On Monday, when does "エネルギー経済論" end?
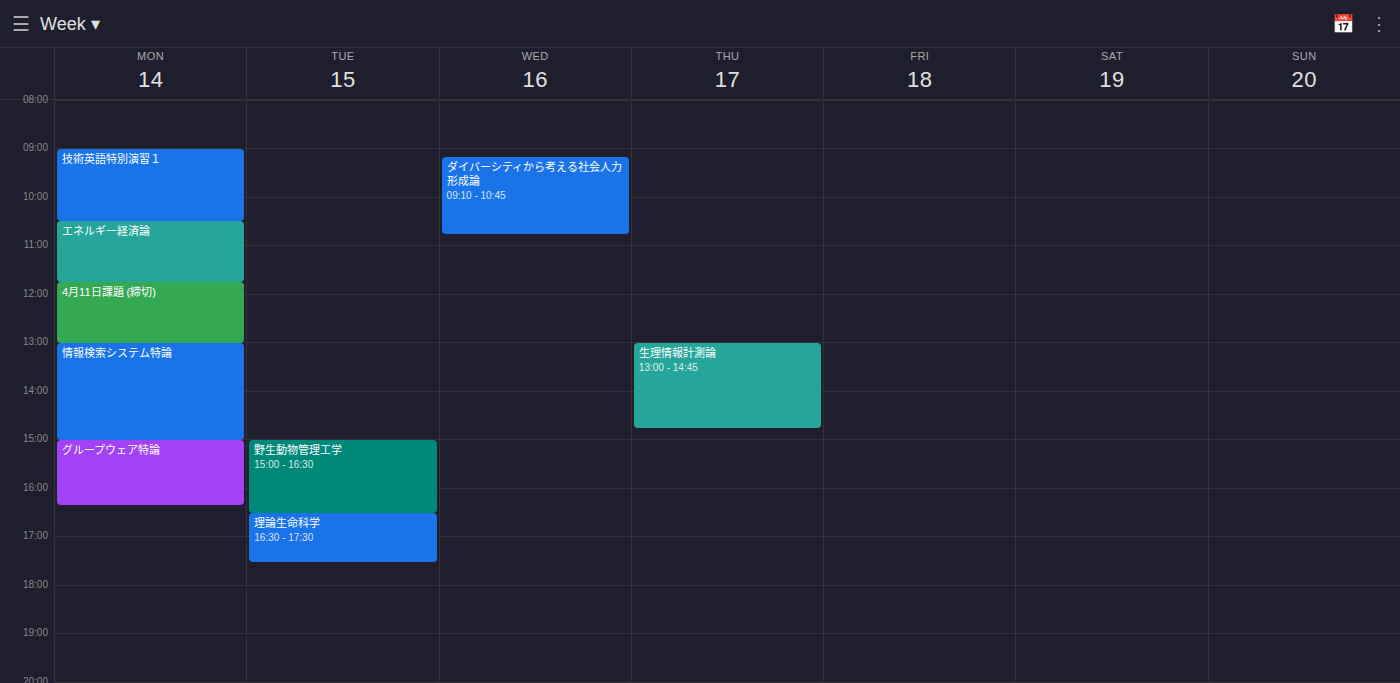
11:45 AM